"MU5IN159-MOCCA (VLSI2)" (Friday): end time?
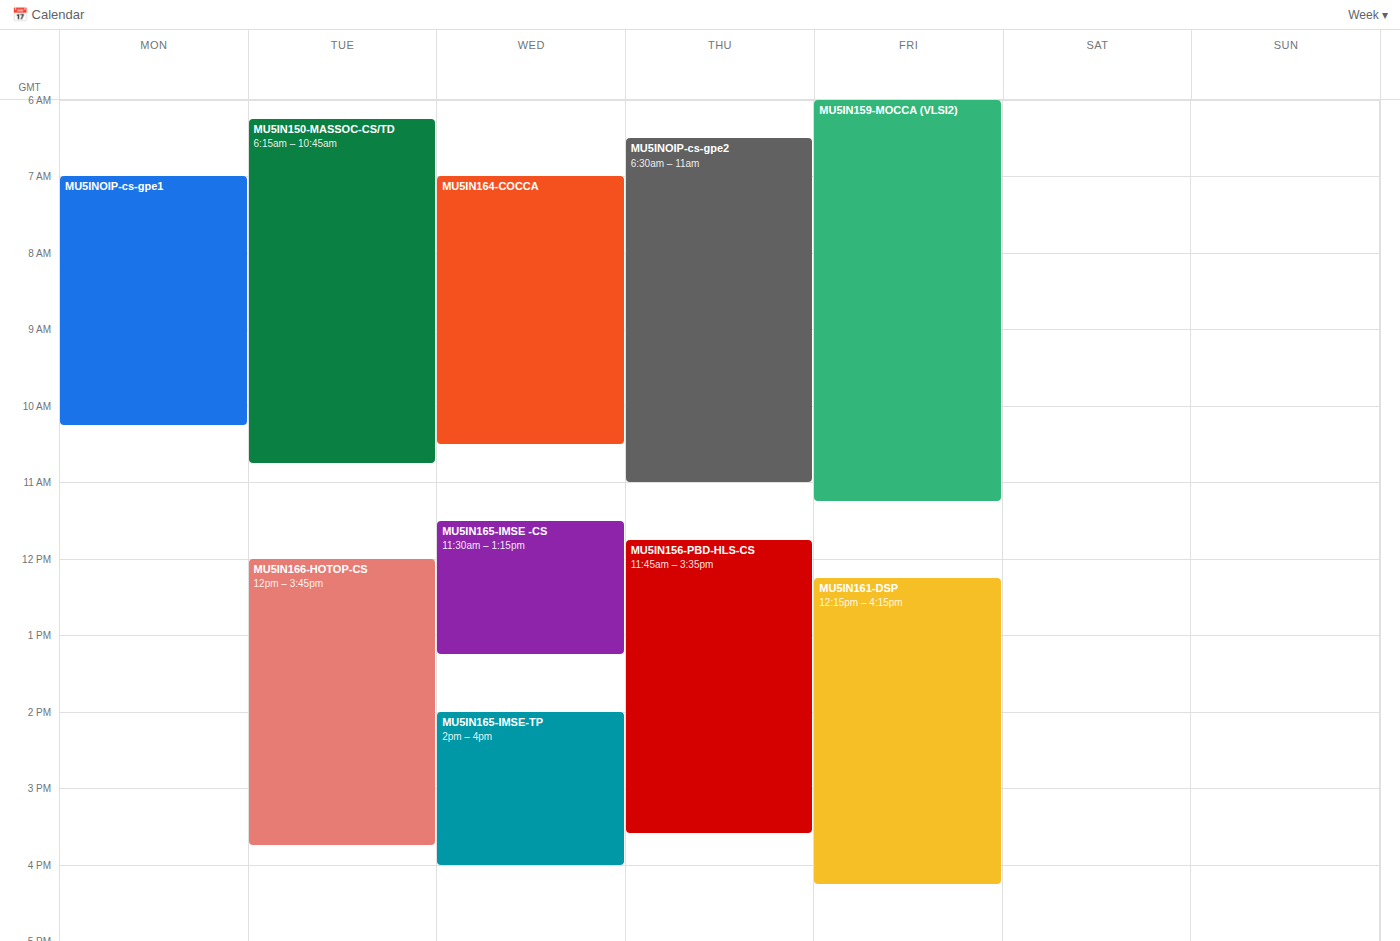
11:15